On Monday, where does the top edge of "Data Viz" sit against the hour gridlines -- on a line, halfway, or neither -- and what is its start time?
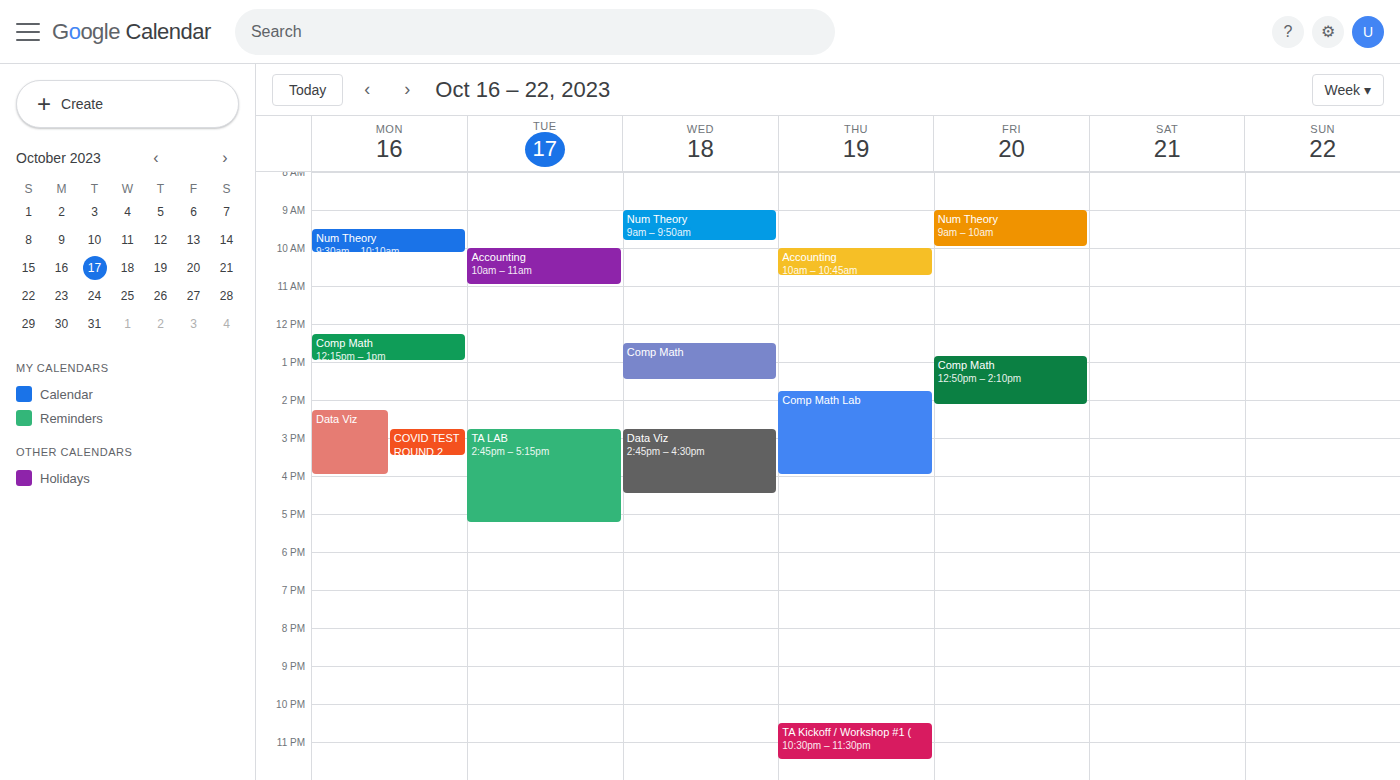
2:15 PM -- neither: a quarter of the way from the 2 PM line to the 3 PM line.